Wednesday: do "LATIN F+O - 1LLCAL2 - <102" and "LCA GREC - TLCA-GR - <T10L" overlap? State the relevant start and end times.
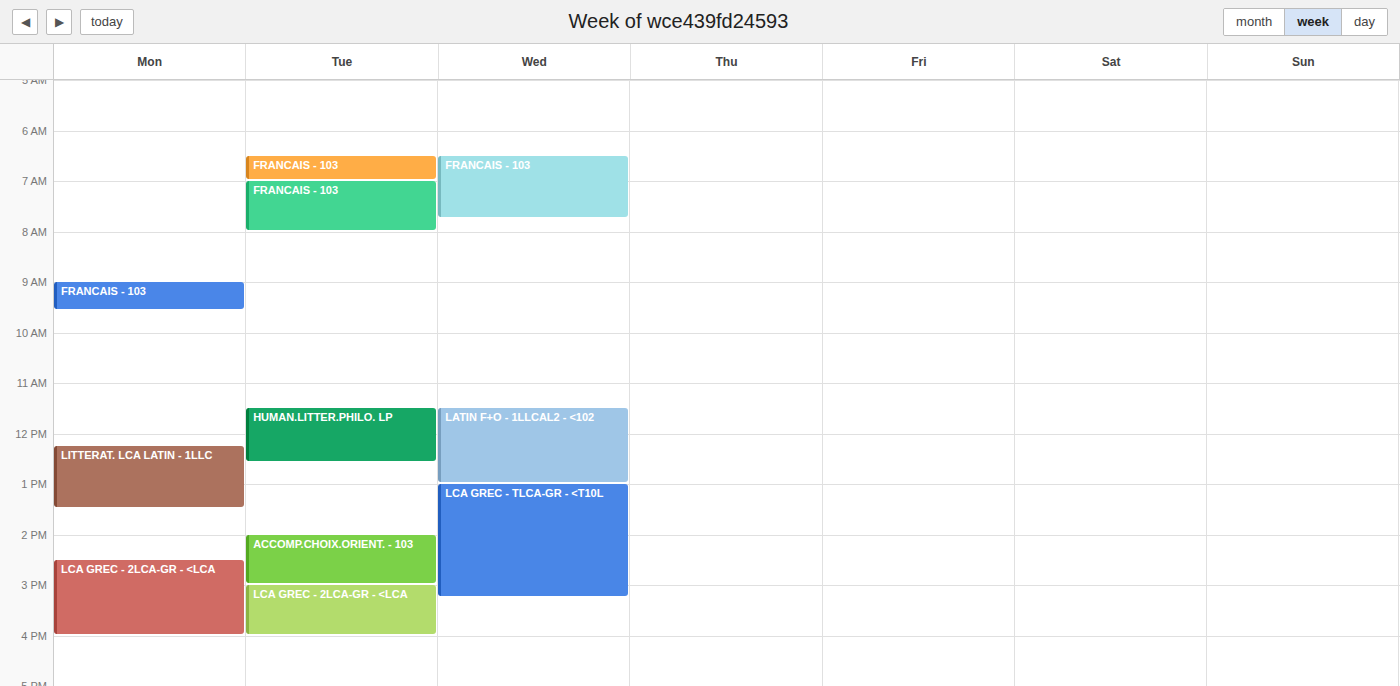
"LATIN F+O - 1LLCAL2 - <102" ends at 1:00 PM, exactly when "LCA GREC - TLCA-GR - <T10L" starts -- they touch but do not overlap.